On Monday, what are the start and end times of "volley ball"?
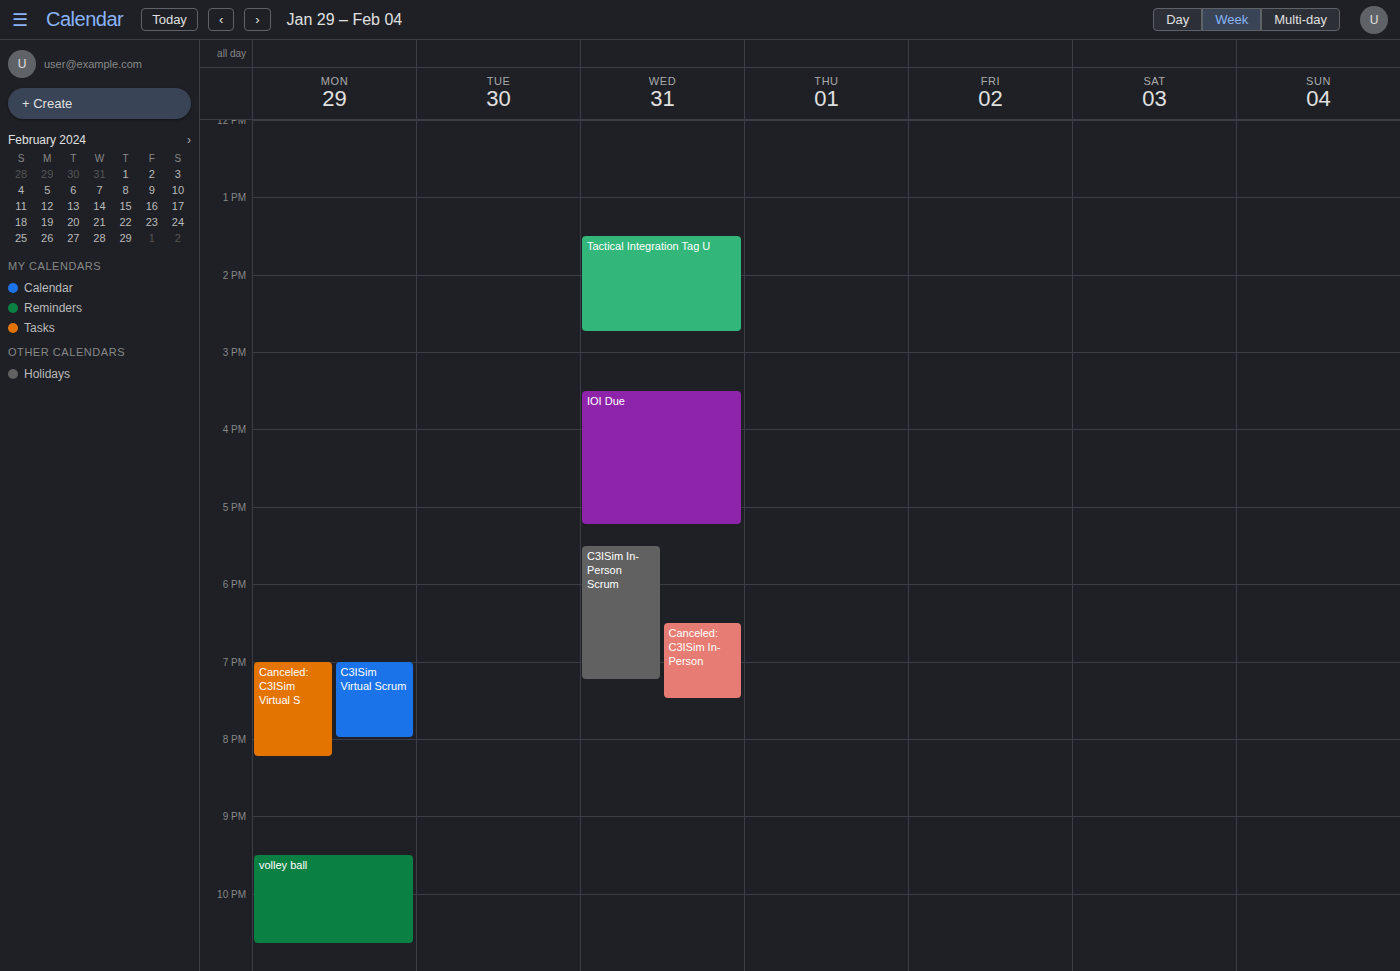
9:30 PM to 10:40 PM